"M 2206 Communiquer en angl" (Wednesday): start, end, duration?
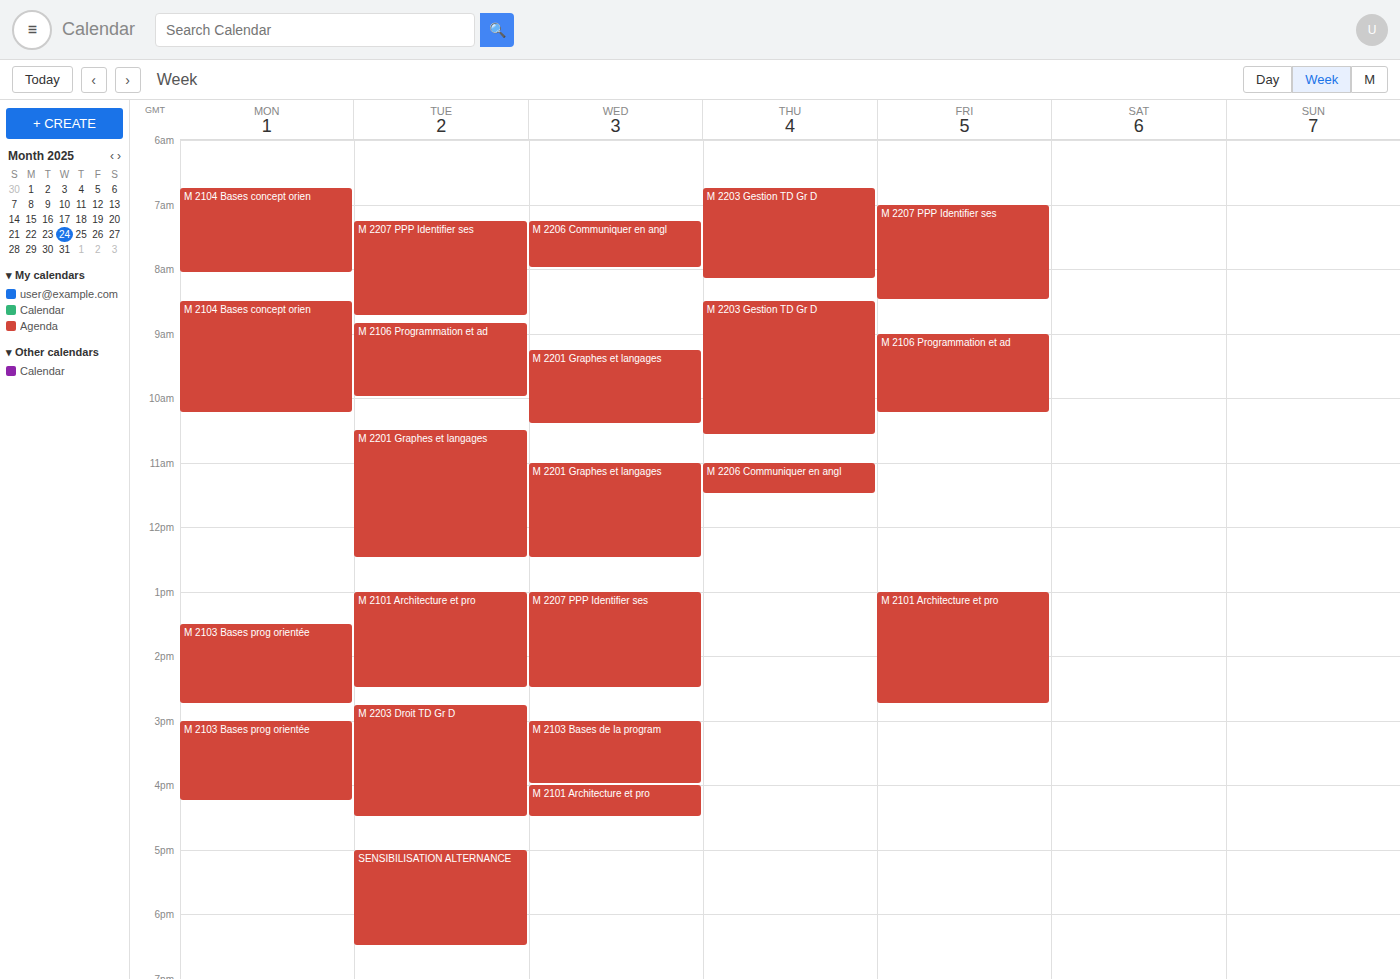
07:15 to 08:00, 45 minutes